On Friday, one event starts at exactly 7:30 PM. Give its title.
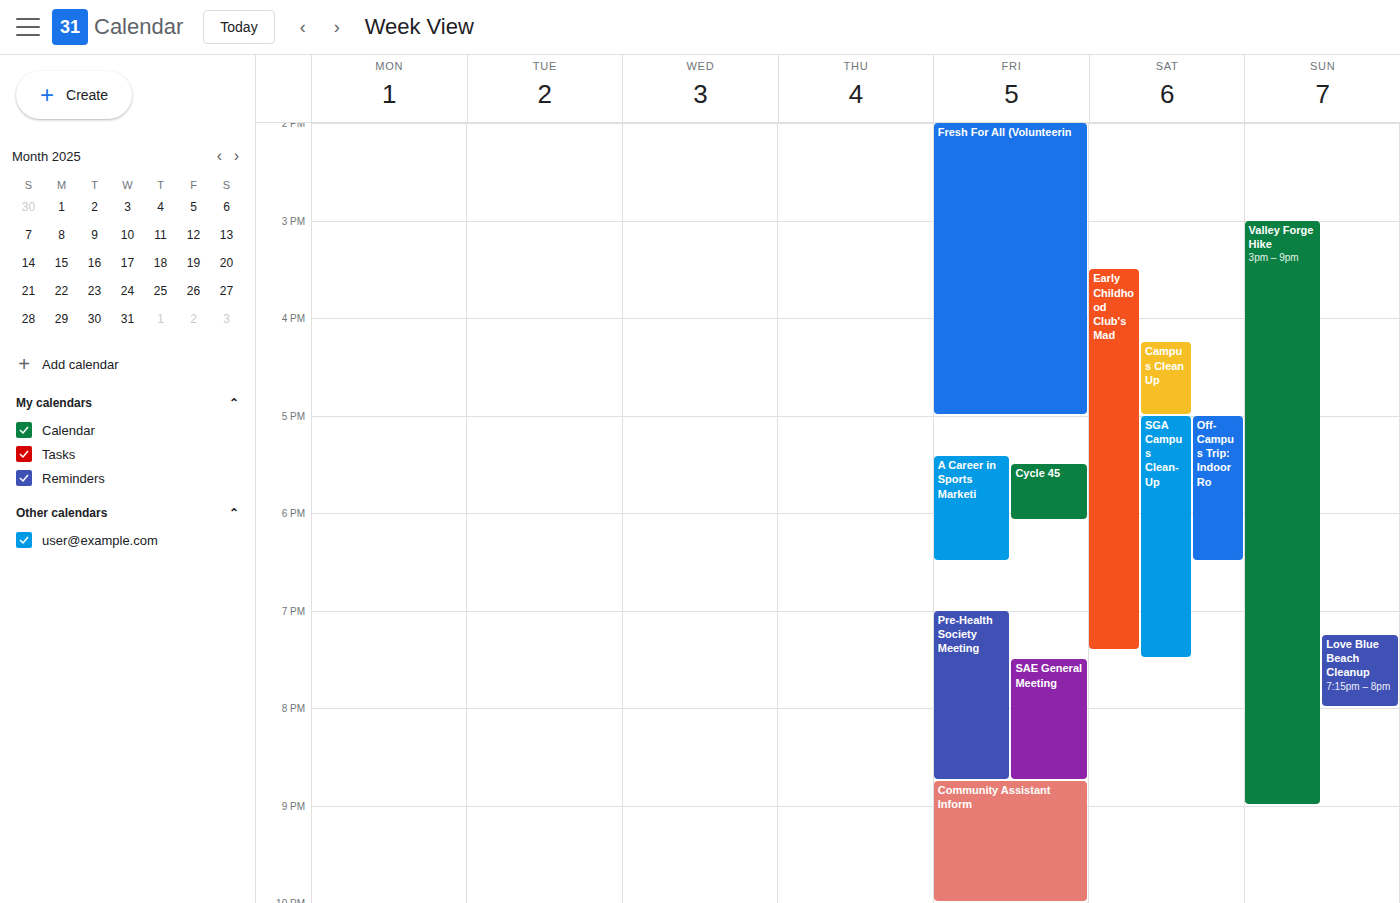
"SAE General Meeting"